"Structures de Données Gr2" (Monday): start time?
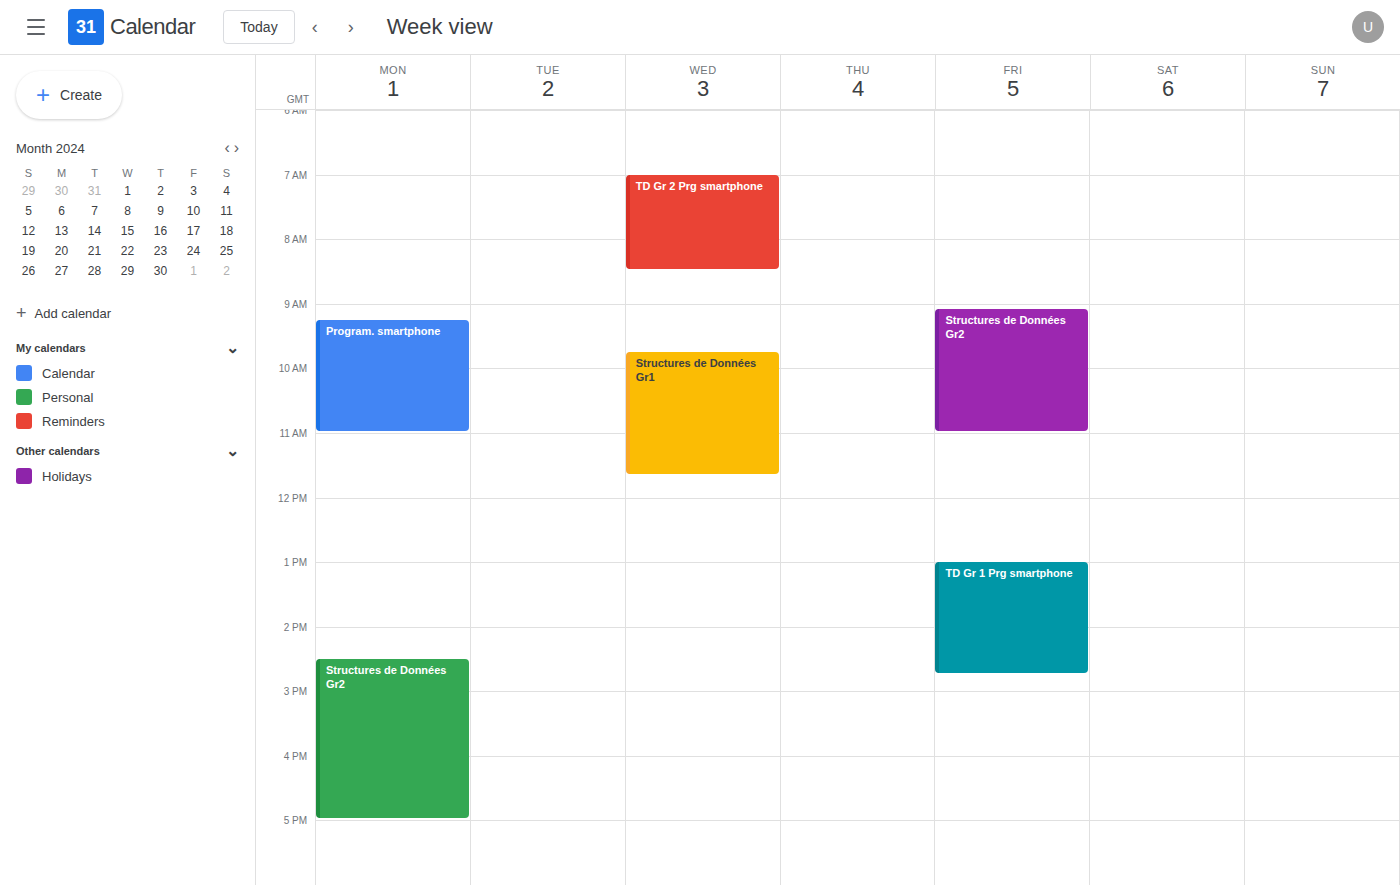
14:30